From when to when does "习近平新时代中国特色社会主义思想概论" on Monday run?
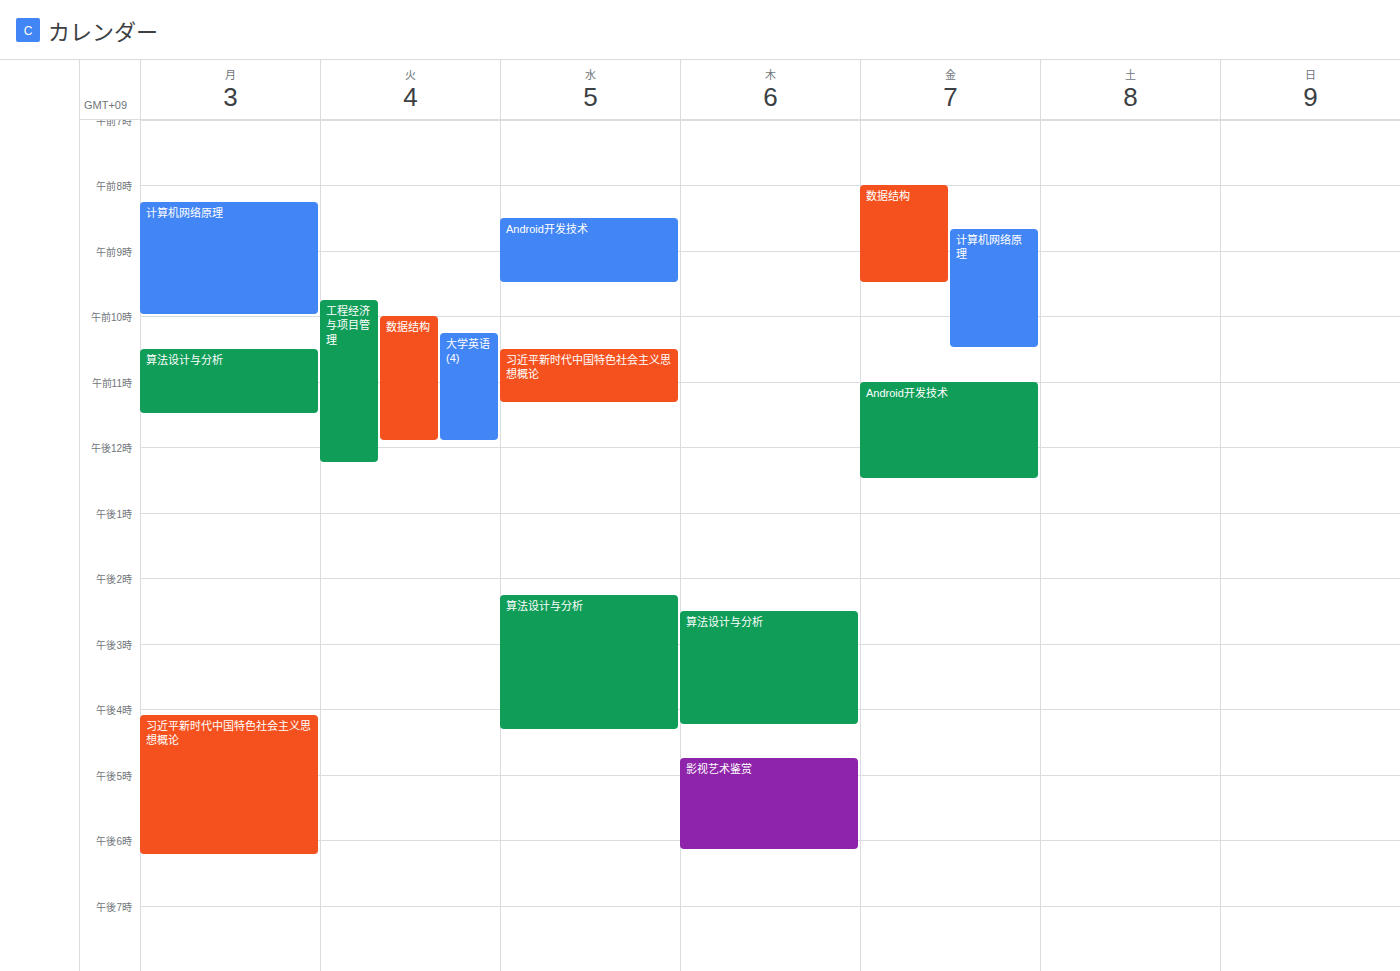
4:05 PM to 6:15 PM